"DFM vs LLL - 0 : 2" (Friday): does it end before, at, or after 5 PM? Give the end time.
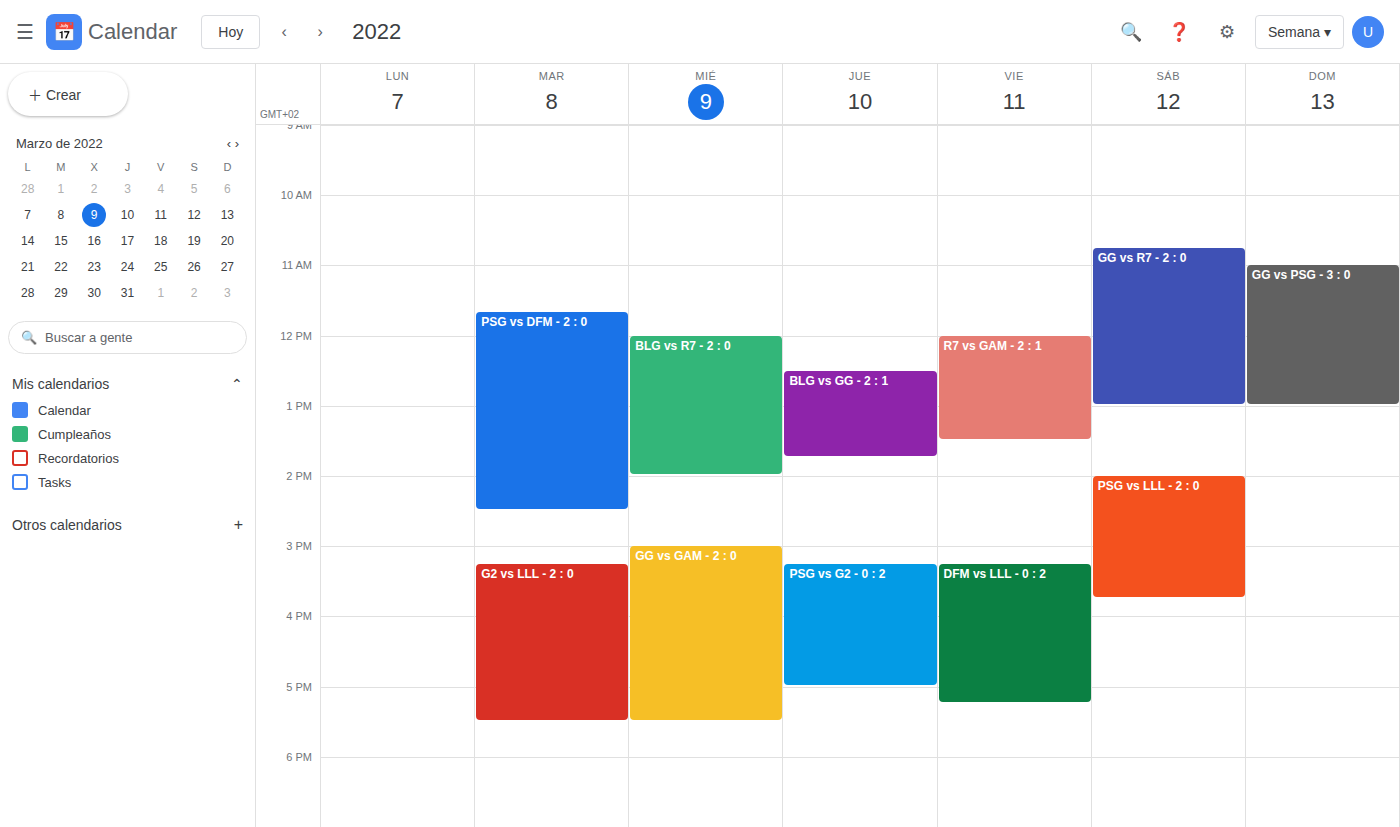
5:15 PM -- after 5 PM, 15 minutes below the 5 PM line.